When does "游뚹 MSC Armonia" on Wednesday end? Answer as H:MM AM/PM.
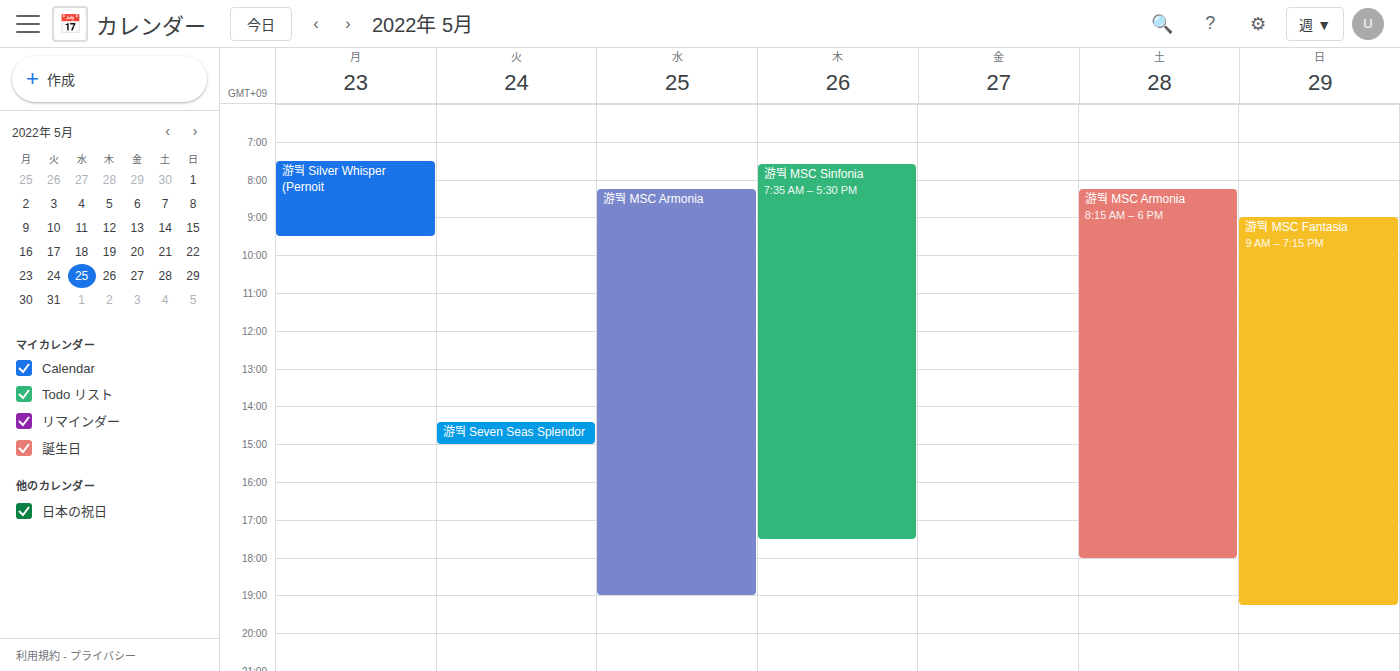
7:00 PM